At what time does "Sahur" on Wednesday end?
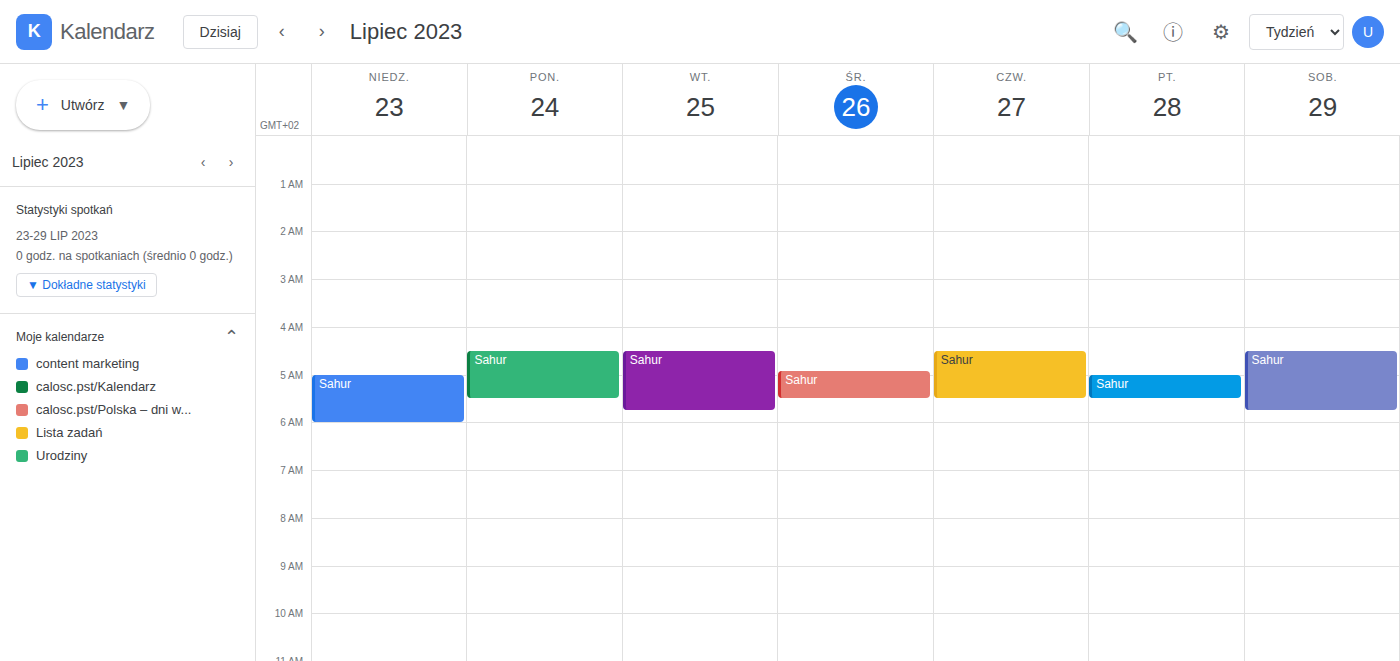
5:30 AM